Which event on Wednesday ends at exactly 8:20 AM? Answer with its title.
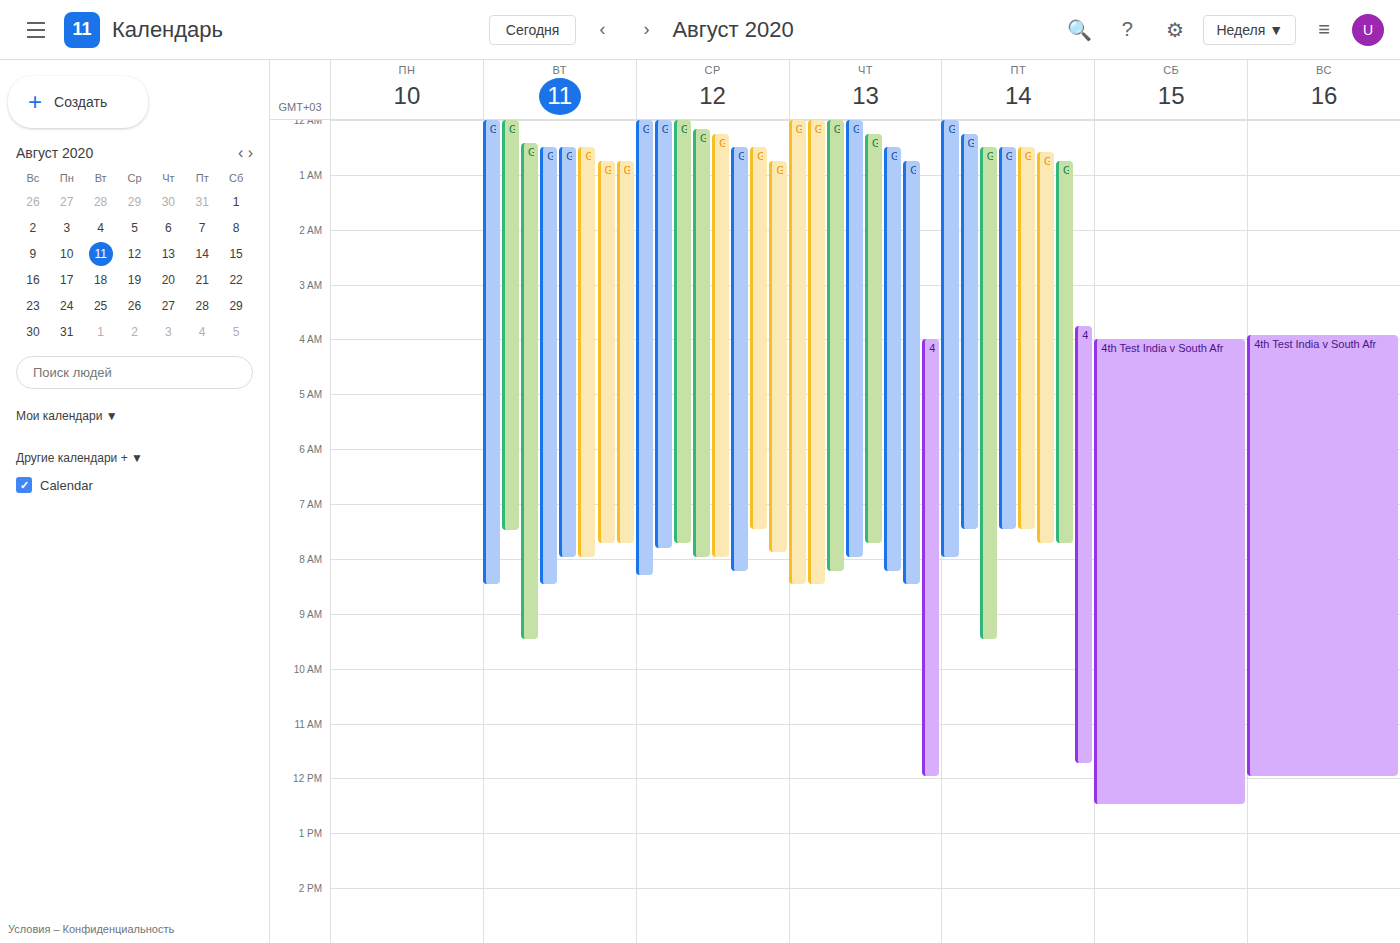
"Group A Assam v Bengal (Da"